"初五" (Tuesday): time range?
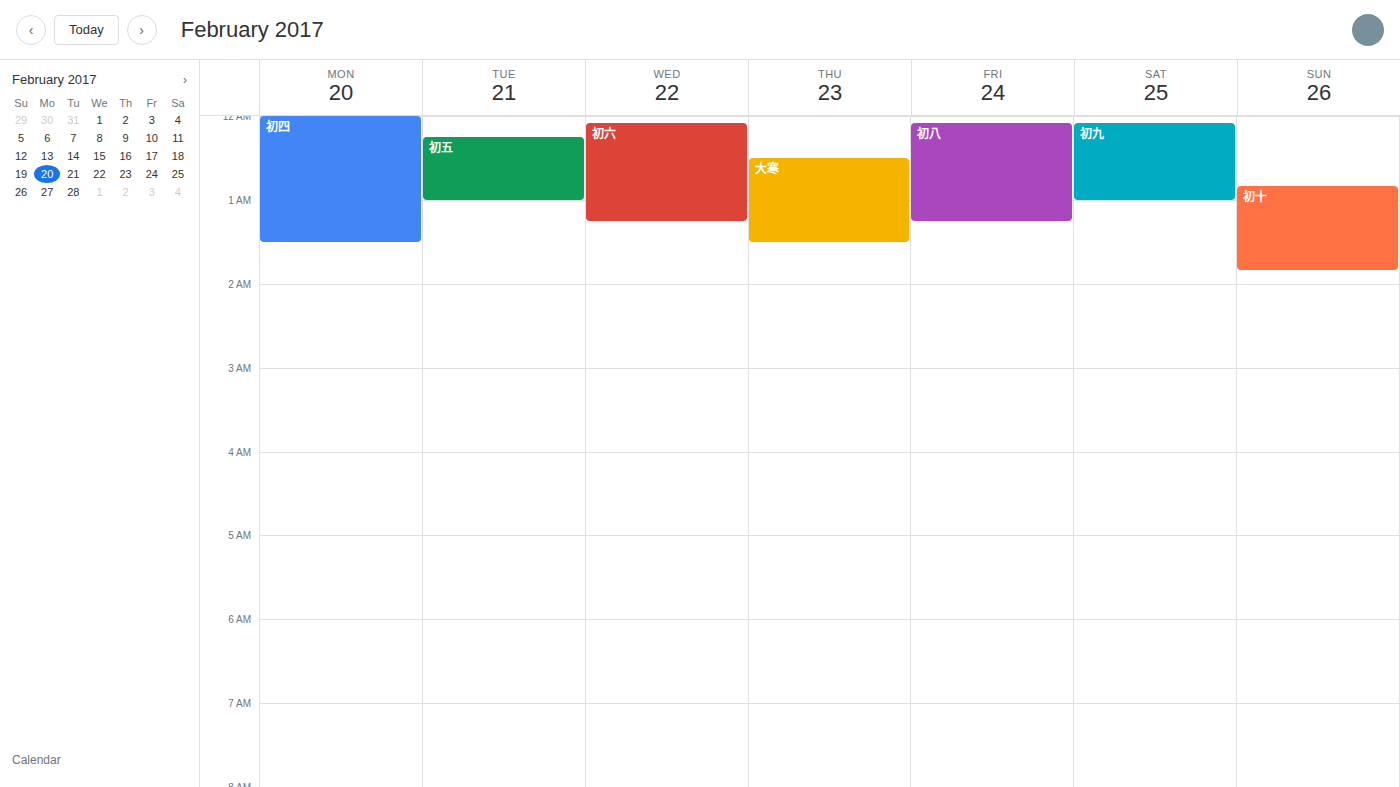
12:15 AM to 1:00 AM